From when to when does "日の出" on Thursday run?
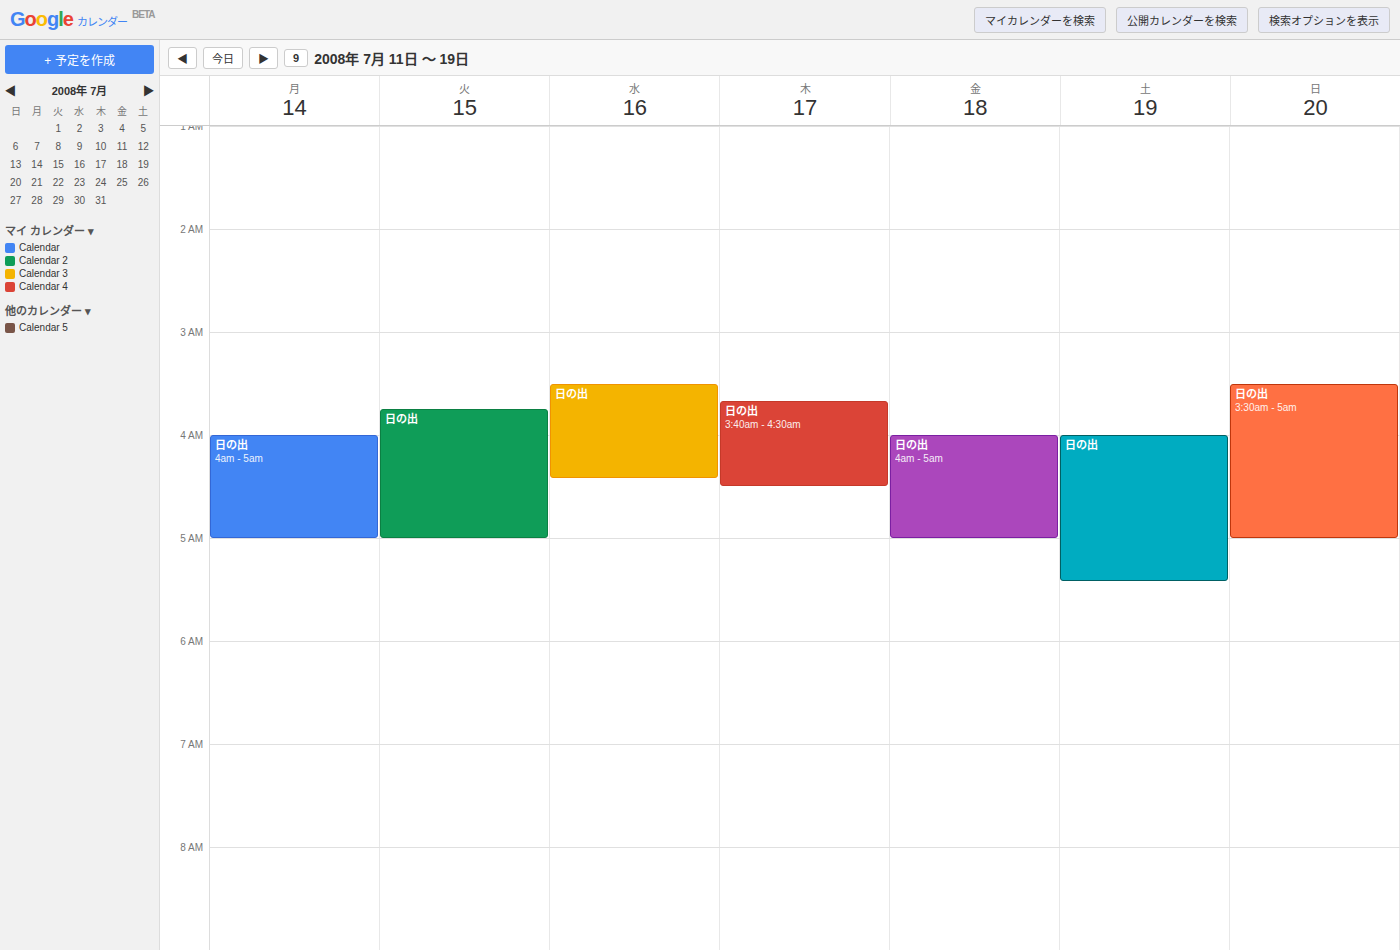
3:40 AM to 4:30 AM